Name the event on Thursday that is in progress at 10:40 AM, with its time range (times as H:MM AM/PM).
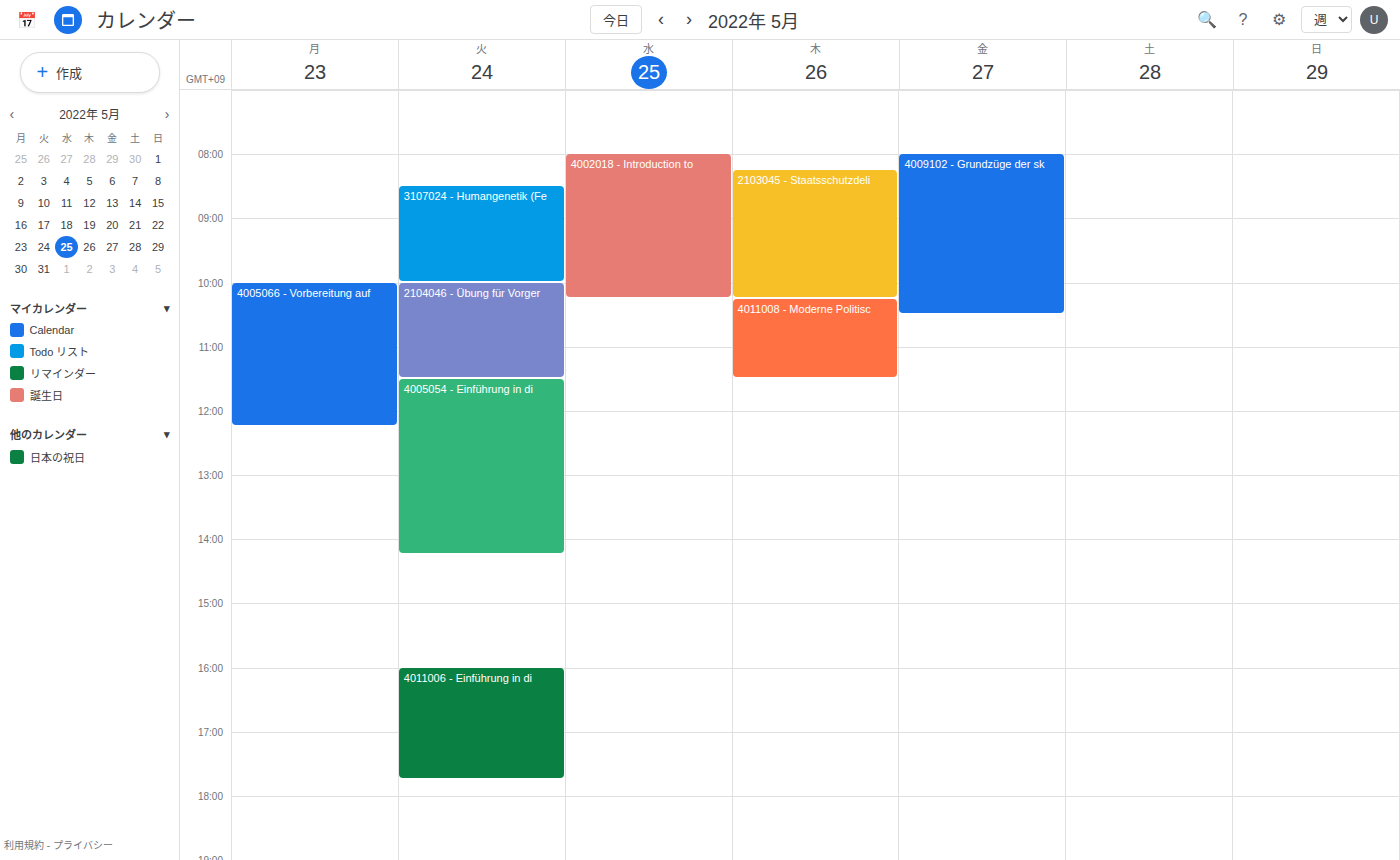
"4011008 - Moderne Politisc", 10:15 AM to 11:30 AM